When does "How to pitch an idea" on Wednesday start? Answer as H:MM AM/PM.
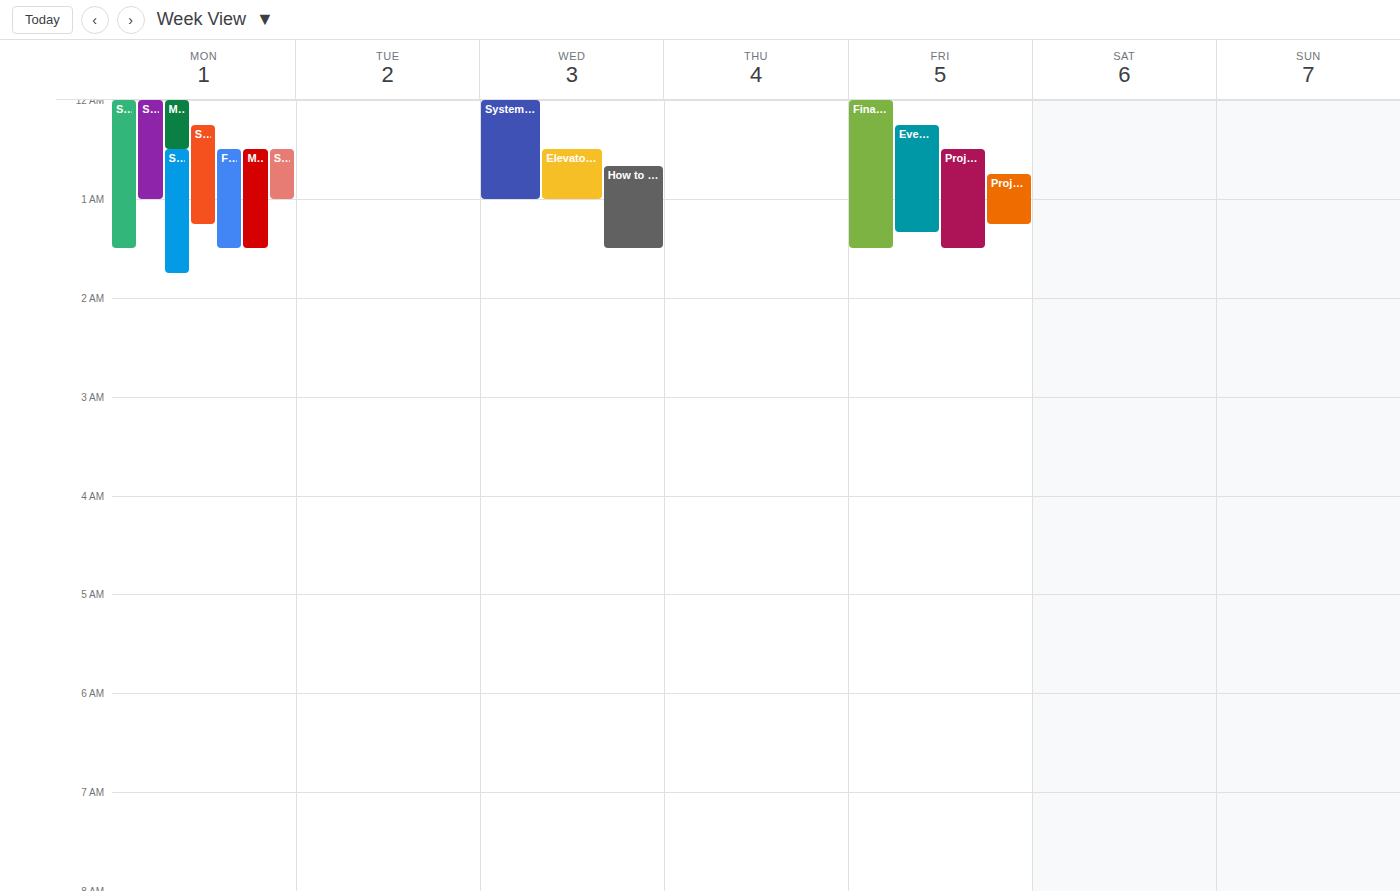
12:40 AM